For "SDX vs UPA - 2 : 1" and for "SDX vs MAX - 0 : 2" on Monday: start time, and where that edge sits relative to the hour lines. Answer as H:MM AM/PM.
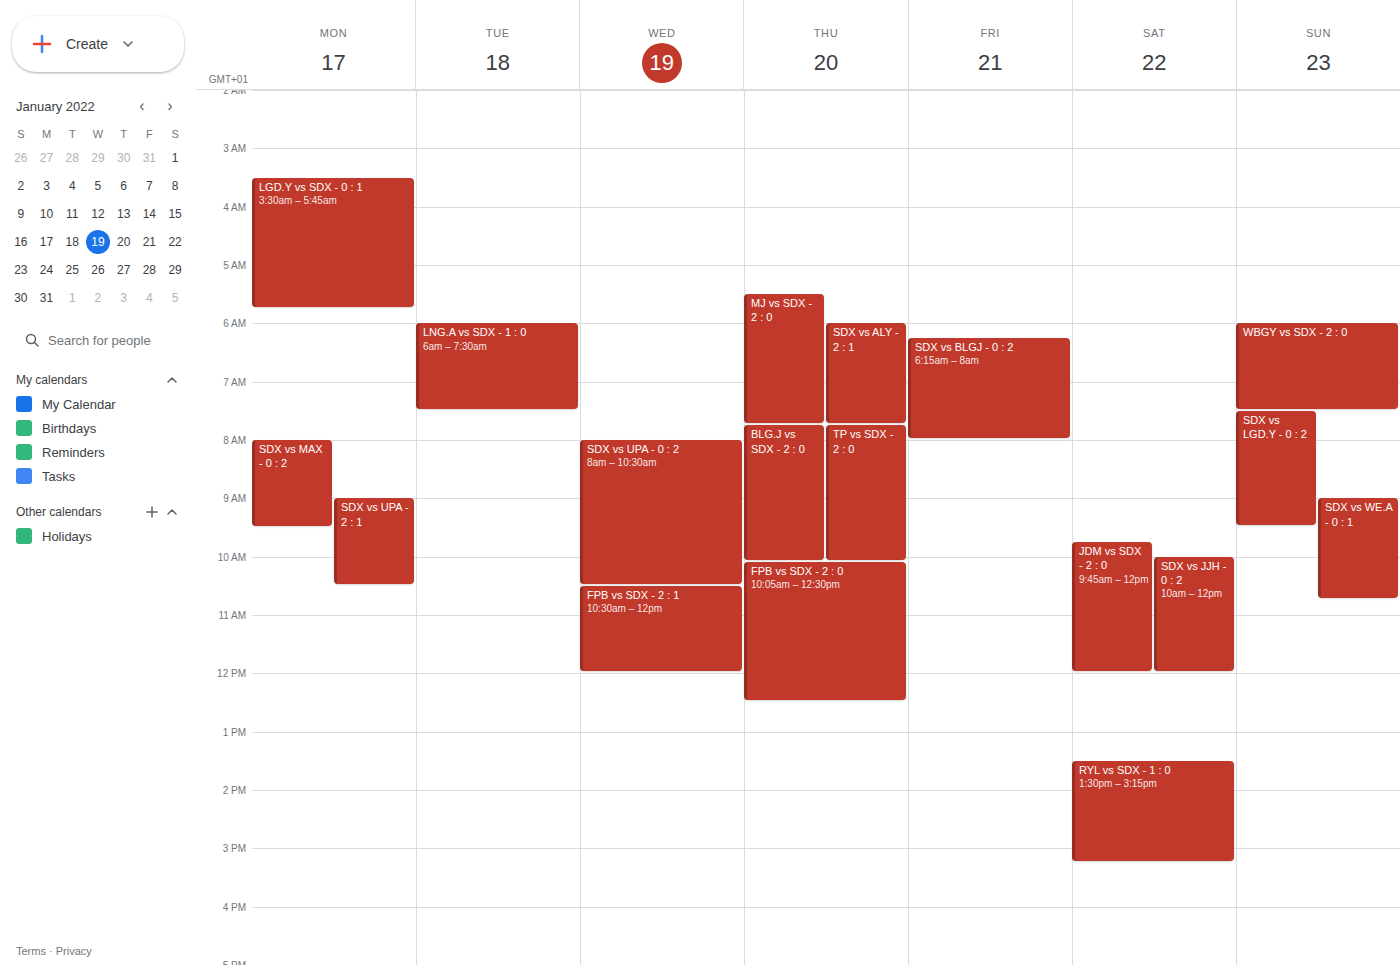
"SDX vs UPA - 2 : 1": 9:00 AM, exactly on the 9 AM line. "SDX vs MAX - 0 : 2": 8:00 AM, exactly on the 8 AM line.